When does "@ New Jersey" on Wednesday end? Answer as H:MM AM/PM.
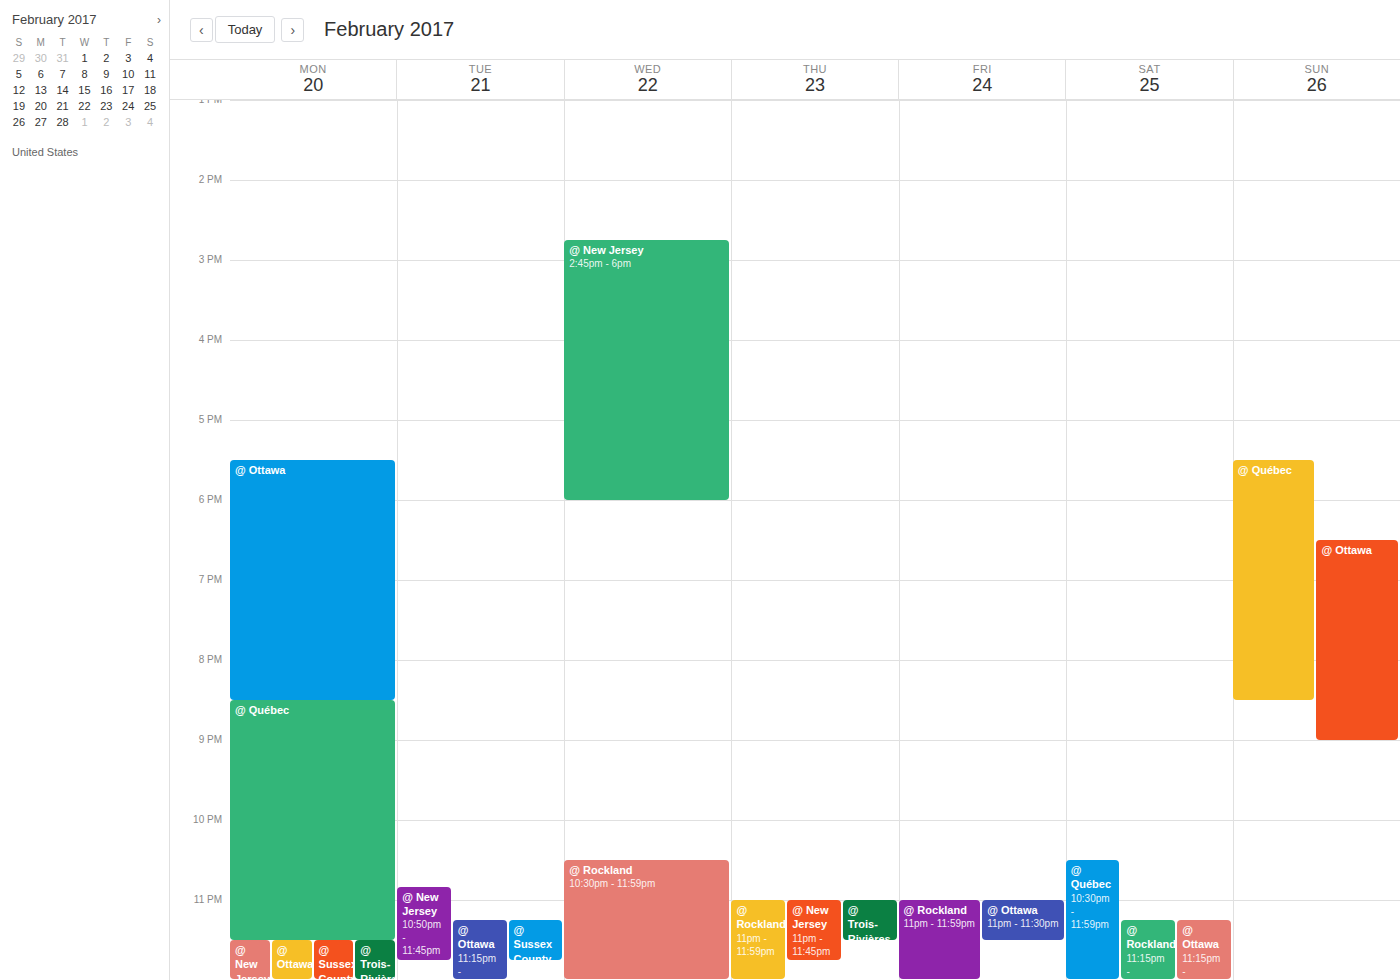
6:00 PM